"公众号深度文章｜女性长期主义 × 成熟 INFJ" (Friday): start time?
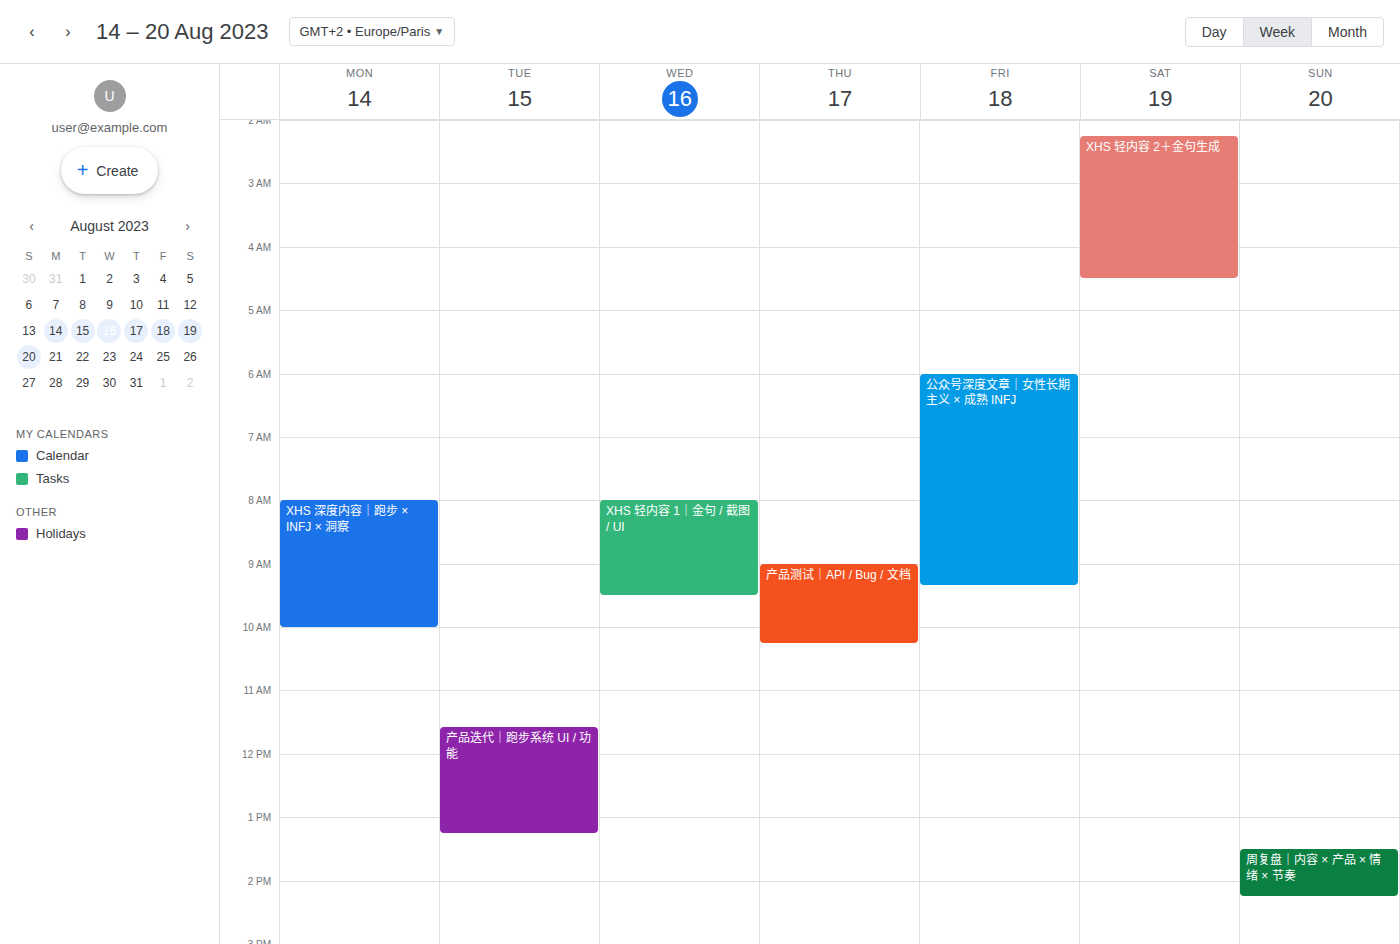
06:00